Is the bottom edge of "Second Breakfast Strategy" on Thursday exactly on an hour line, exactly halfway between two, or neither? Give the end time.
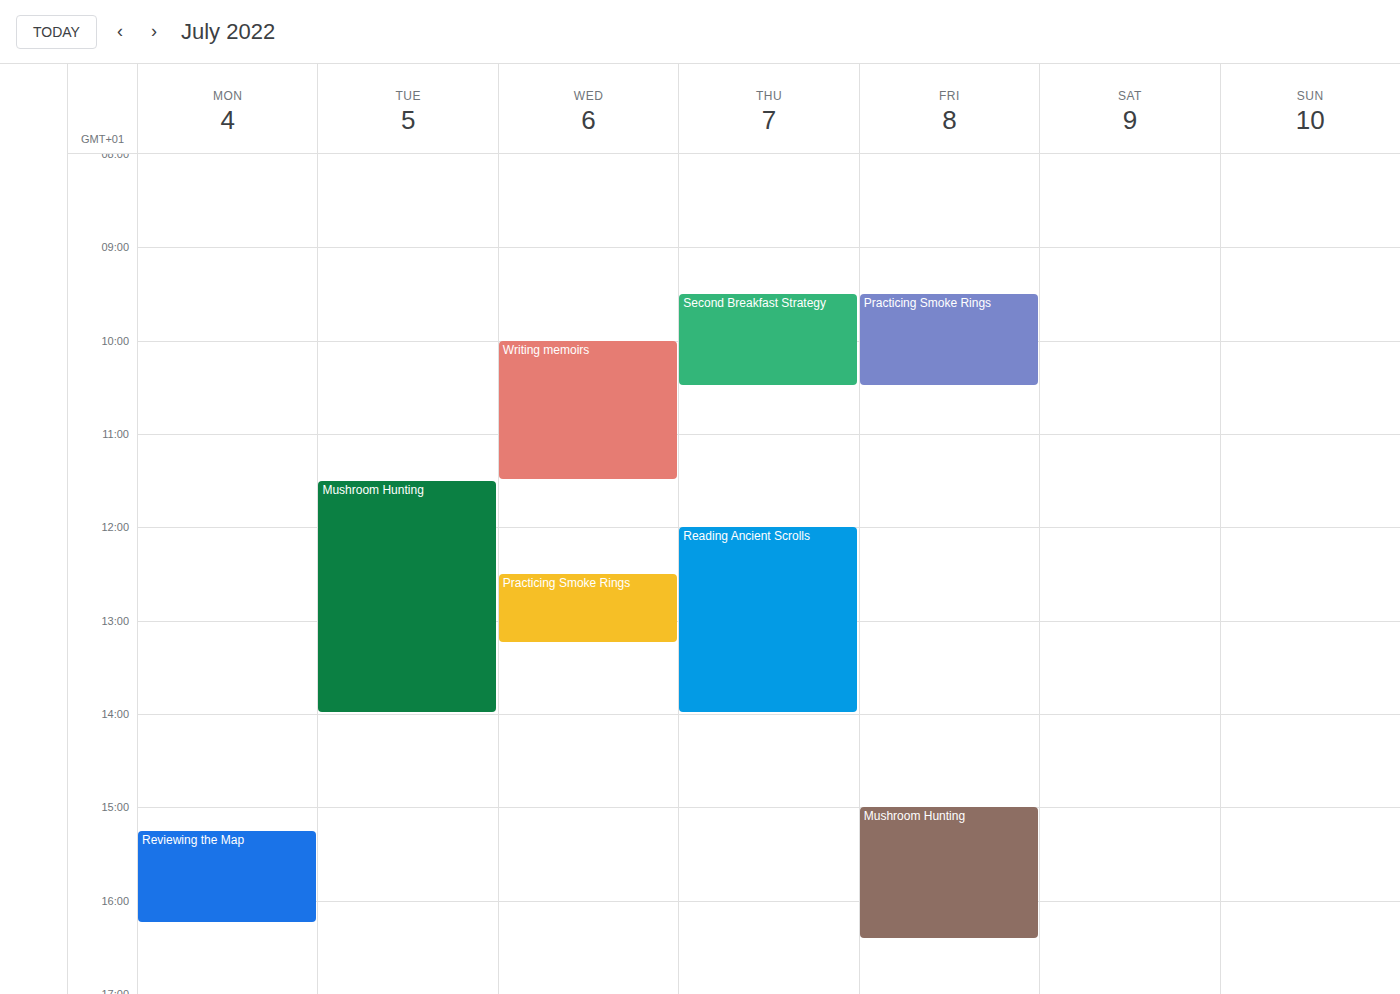
10:30 AM -- halfway between the 10 AM and 11 AM lines.